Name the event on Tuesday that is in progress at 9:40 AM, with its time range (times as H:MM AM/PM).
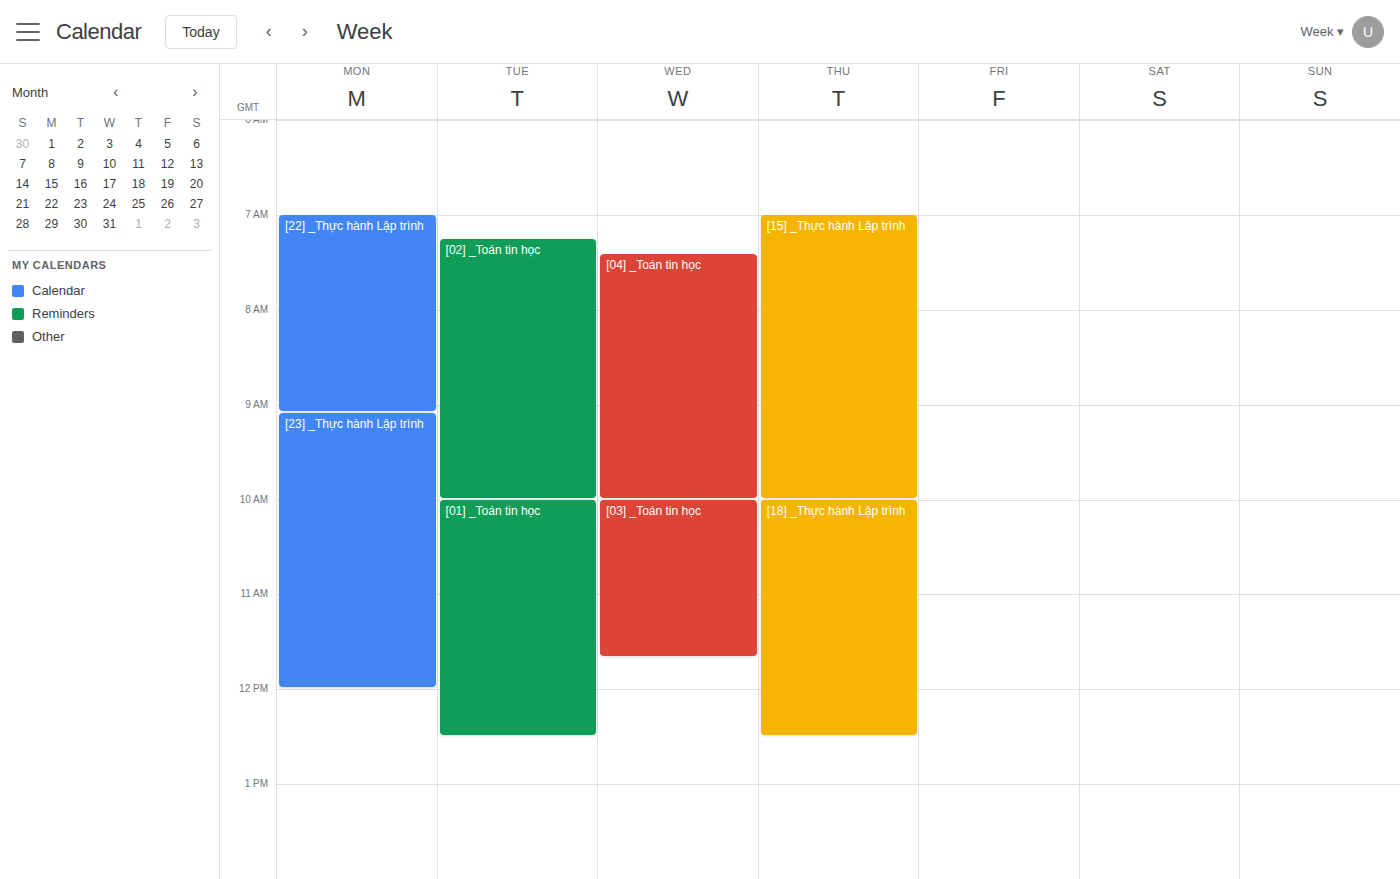
"[02] _Toán tin học", 7:15 AM to 10:00 AM